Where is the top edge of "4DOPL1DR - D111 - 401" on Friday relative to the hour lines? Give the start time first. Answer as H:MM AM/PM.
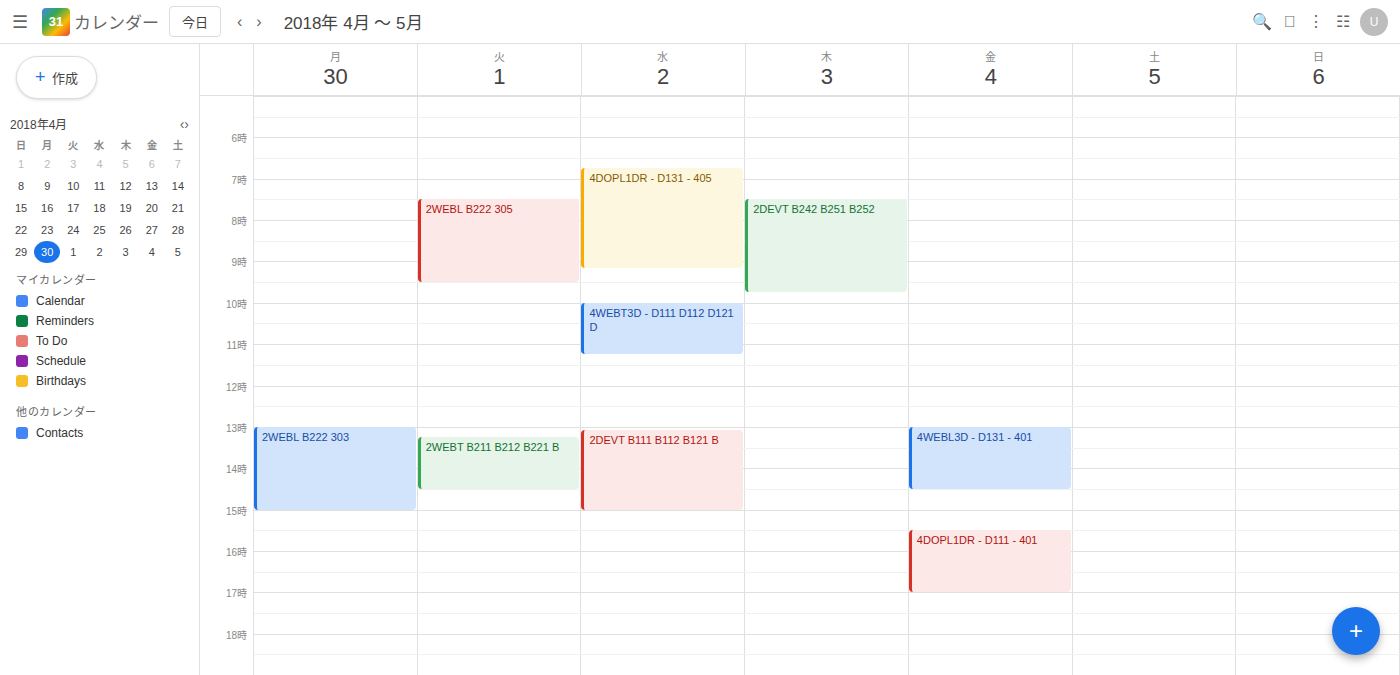
3:30 PM -- halfway between the 3 PM and 4 PM lines.